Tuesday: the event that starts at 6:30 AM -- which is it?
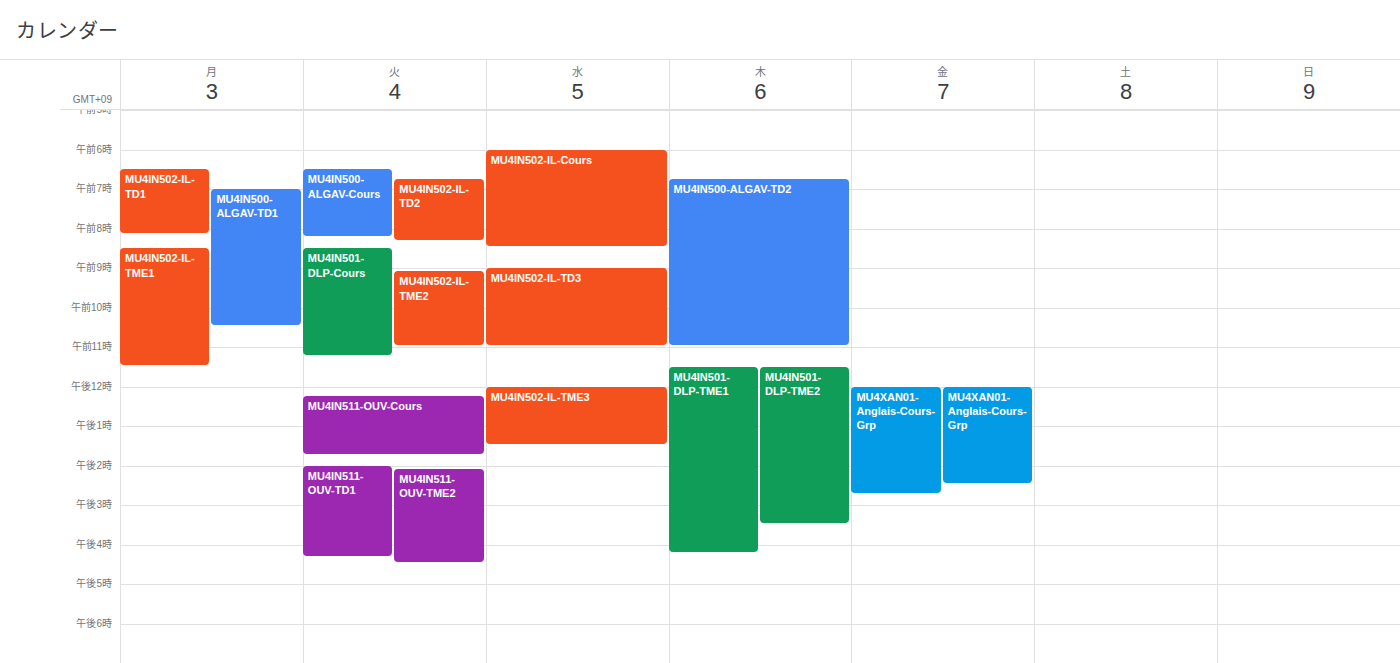
"MU4IN500-ALGAV-Cours"